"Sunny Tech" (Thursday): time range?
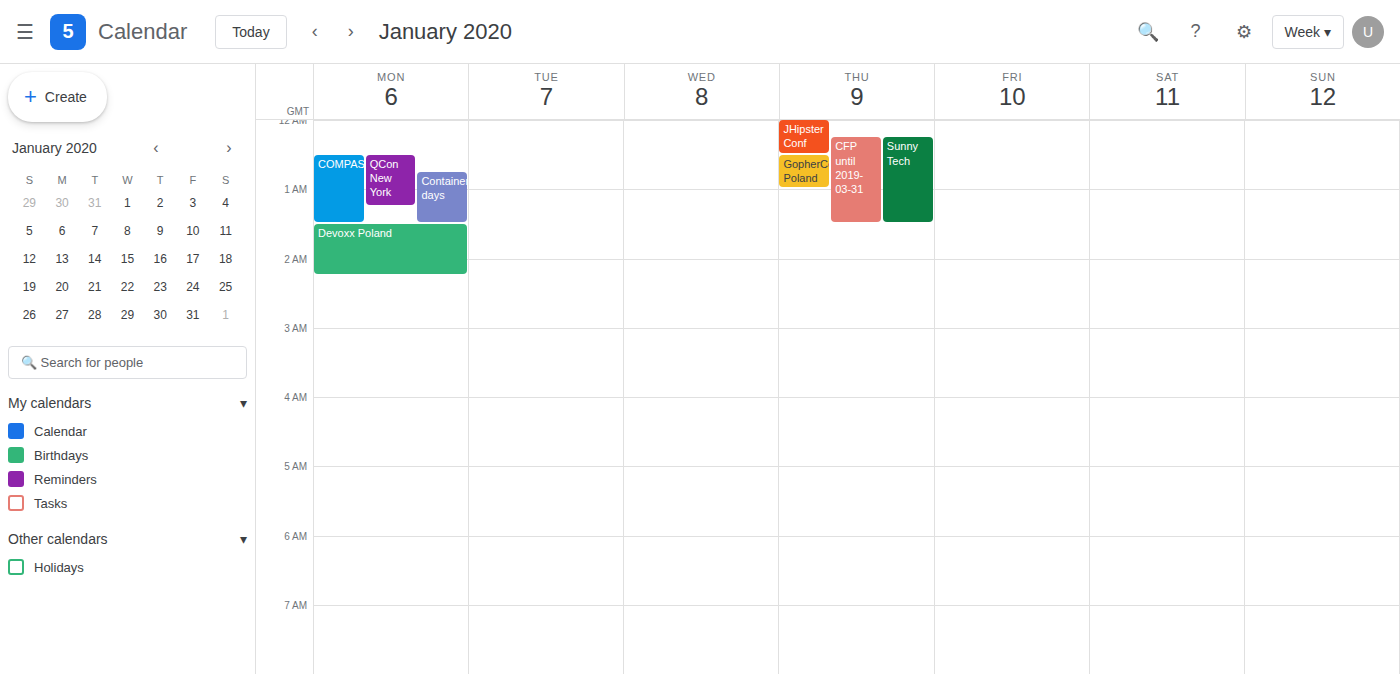
12:15 AM to 1:30 AM